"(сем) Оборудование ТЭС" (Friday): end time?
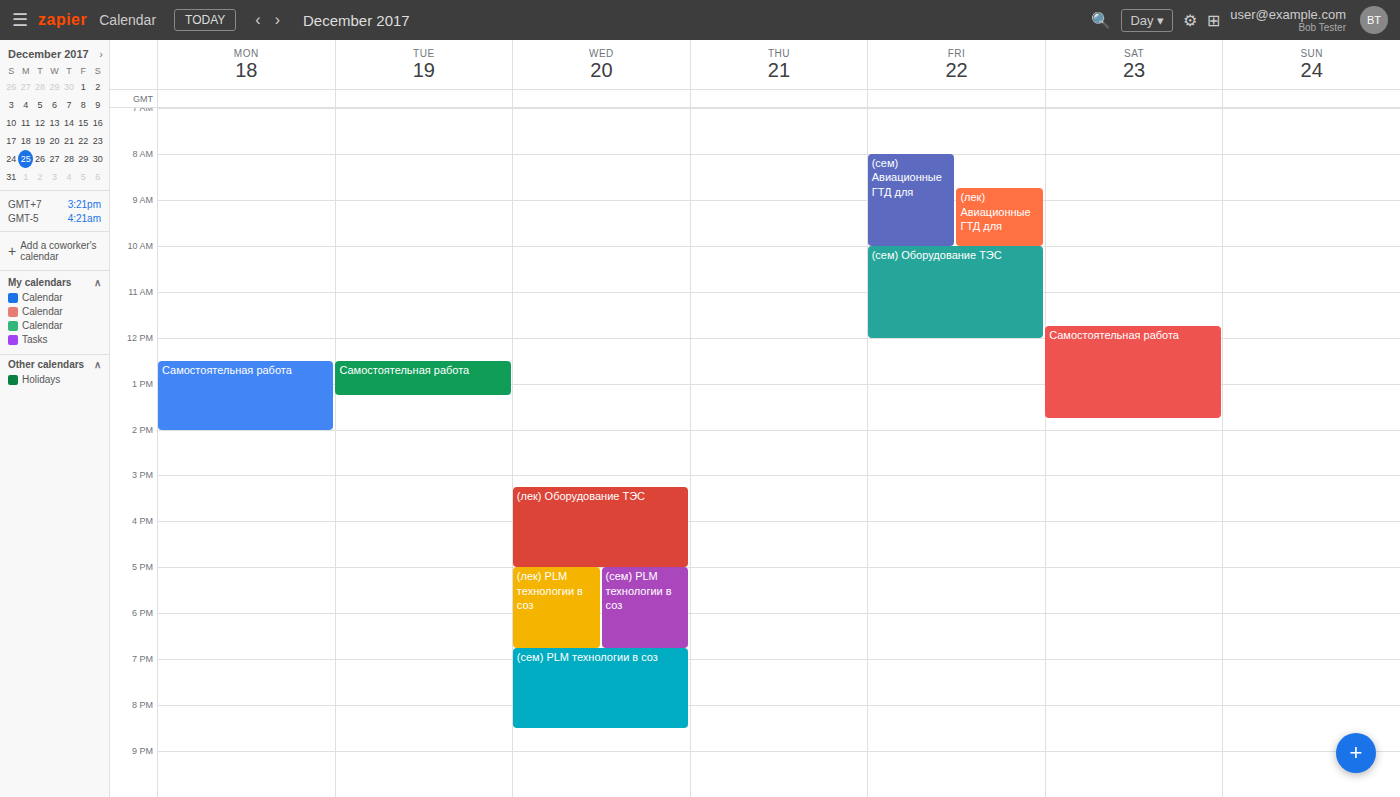
12:00 PM